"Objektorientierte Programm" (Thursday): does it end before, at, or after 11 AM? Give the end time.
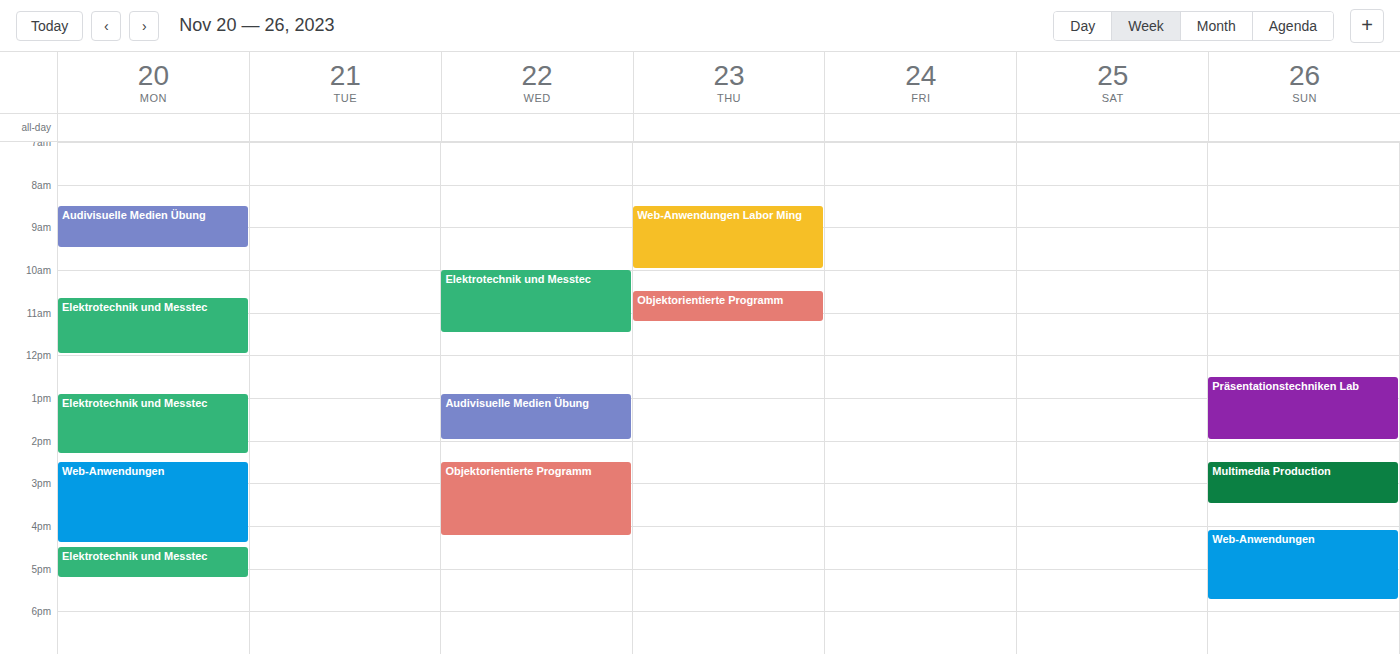
11:15 AM -- after 11 AM, 15 minutes below the 11 AM line.